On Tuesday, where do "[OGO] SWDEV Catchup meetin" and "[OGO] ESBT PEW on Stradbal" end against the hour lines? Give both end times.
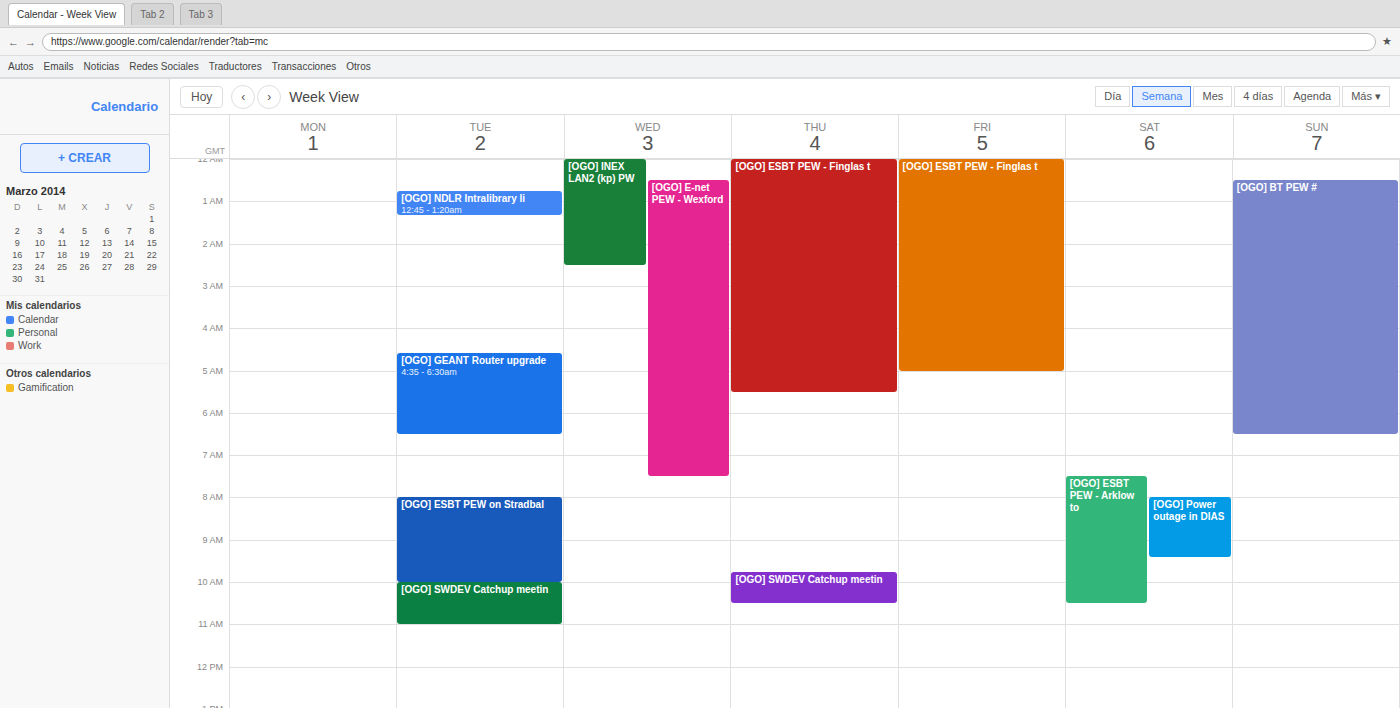
"[OGO] SWDEV Catchup meetin": 11:00 AM, exactly on the 11 AM line. "[OGO] ESBT PEW on Stradbal": 10:00 AM, exactly on the 10 AM line.